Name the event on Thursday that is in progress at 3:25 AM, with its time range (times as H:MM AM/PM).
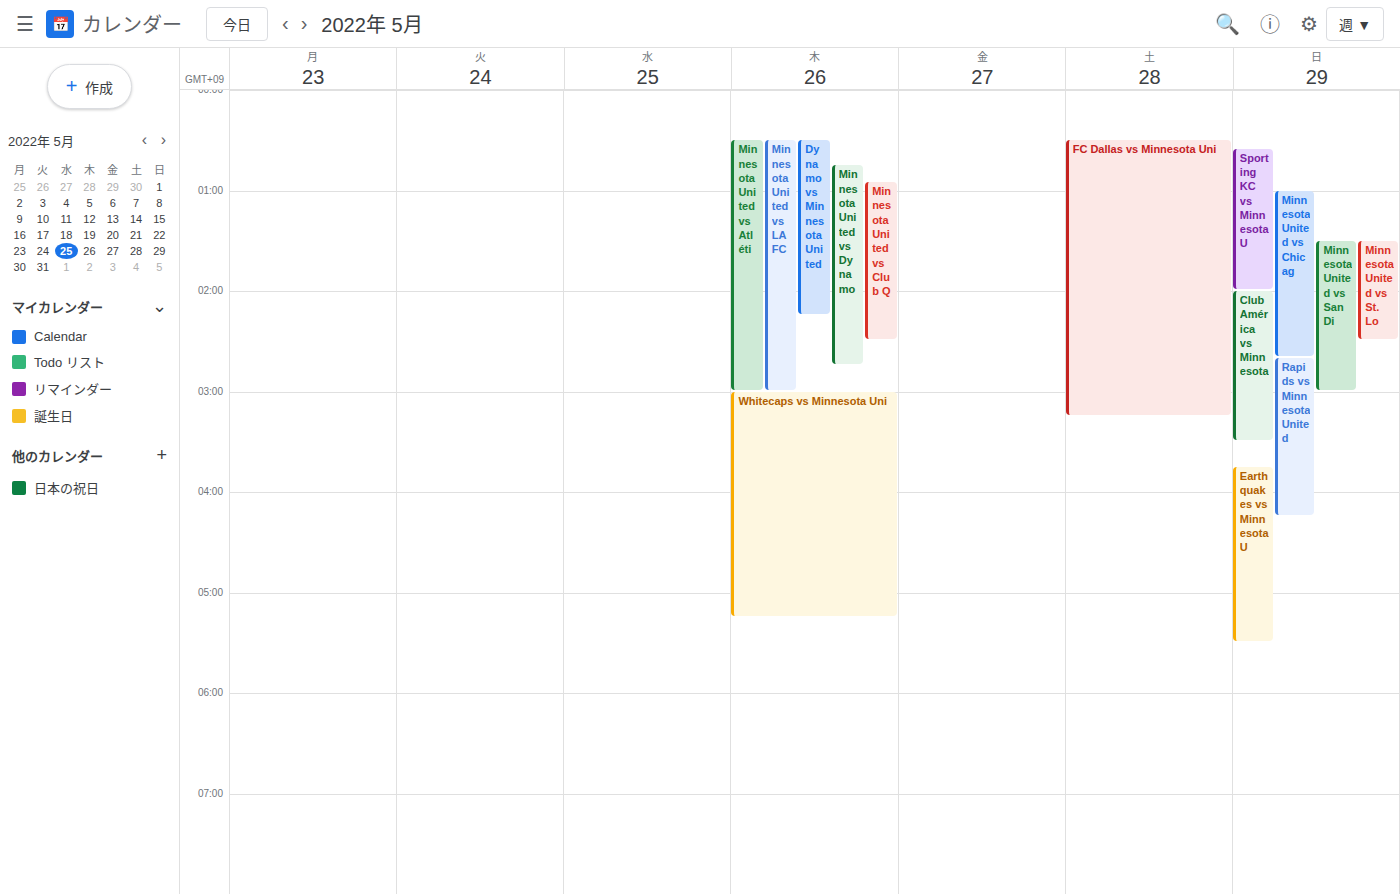
"Whitecaps vs Minnesota Uni", 3:00 AM to 5:15 AM